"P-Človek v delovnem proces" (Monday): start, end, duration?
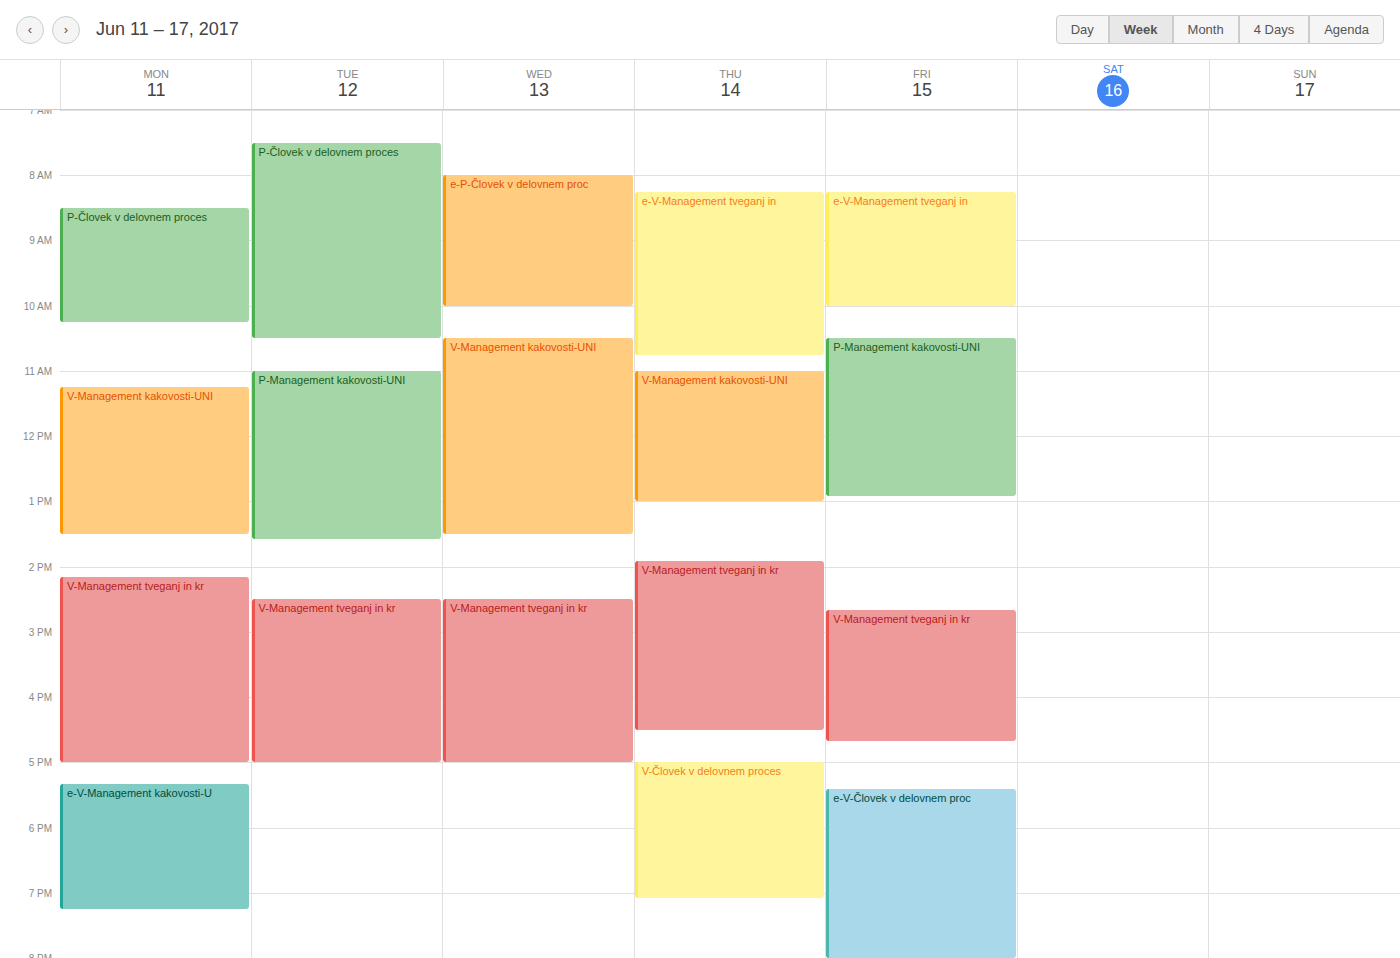
8:30 AM to 10:15 AM, 1 hour 45 minutes